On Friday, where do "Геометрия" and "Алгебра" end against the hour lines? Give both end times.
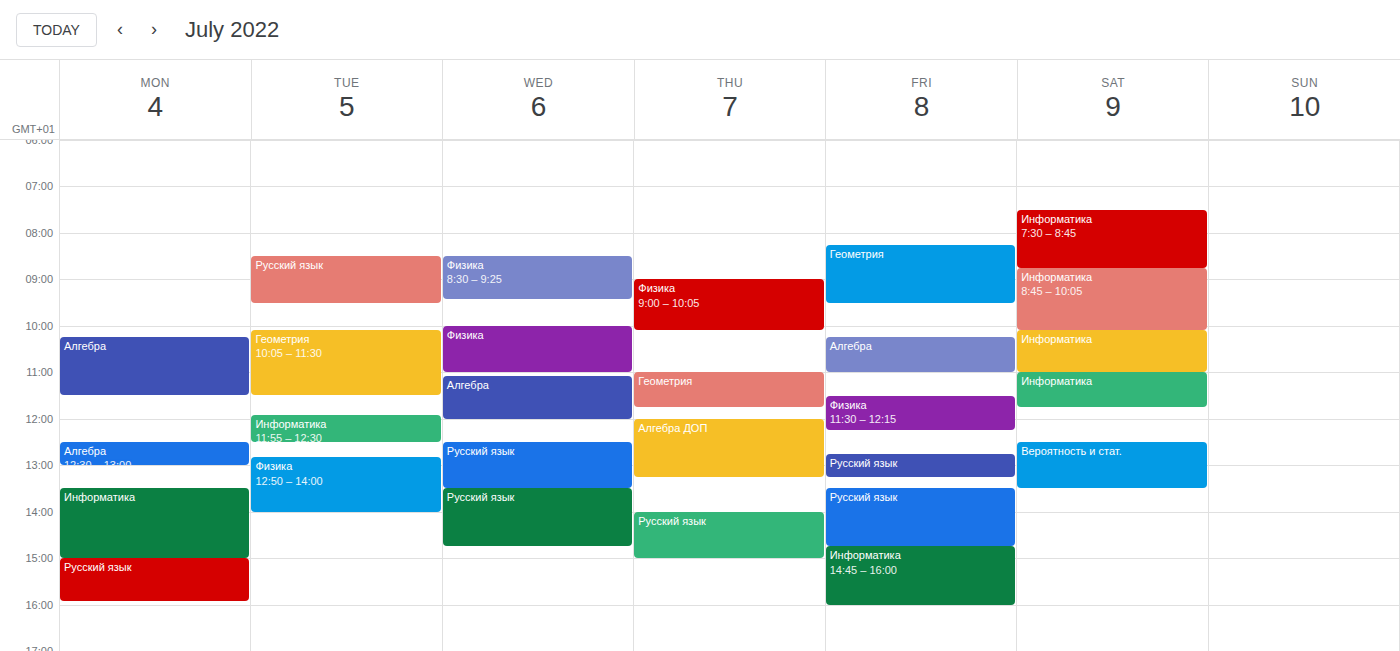
"Геометрия": 9:30 AM, halfway between the 9 AM and 10 AM lines. "Алгебра": 11:00 AM, exactly on the 11 AM line.